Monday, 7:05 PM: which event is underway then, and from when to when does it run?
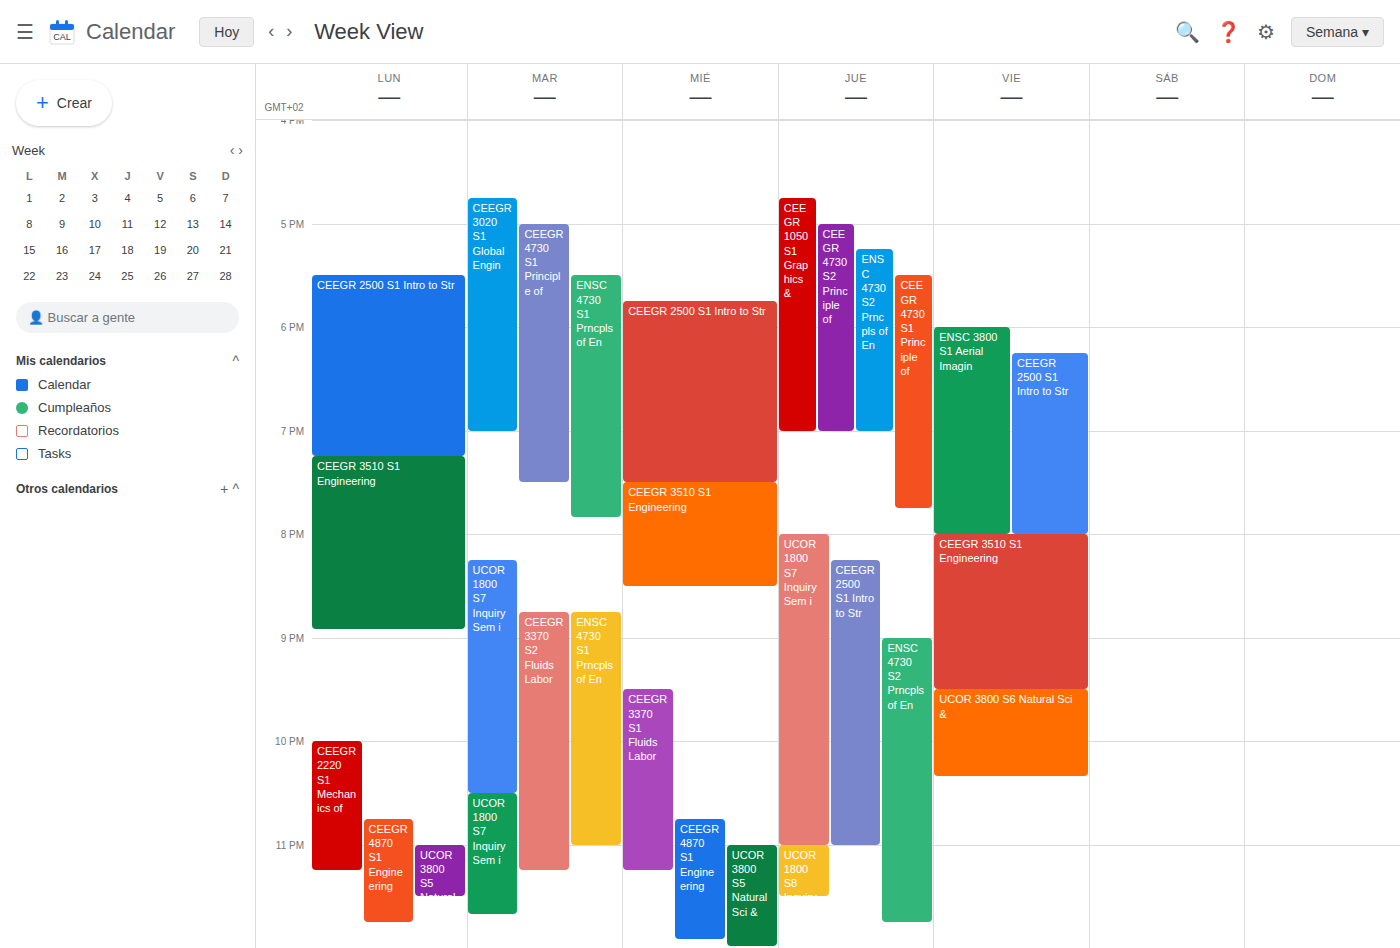
"CEEGR 2500 S1 Intro to Str", 5:30 PM to 7:15 PM